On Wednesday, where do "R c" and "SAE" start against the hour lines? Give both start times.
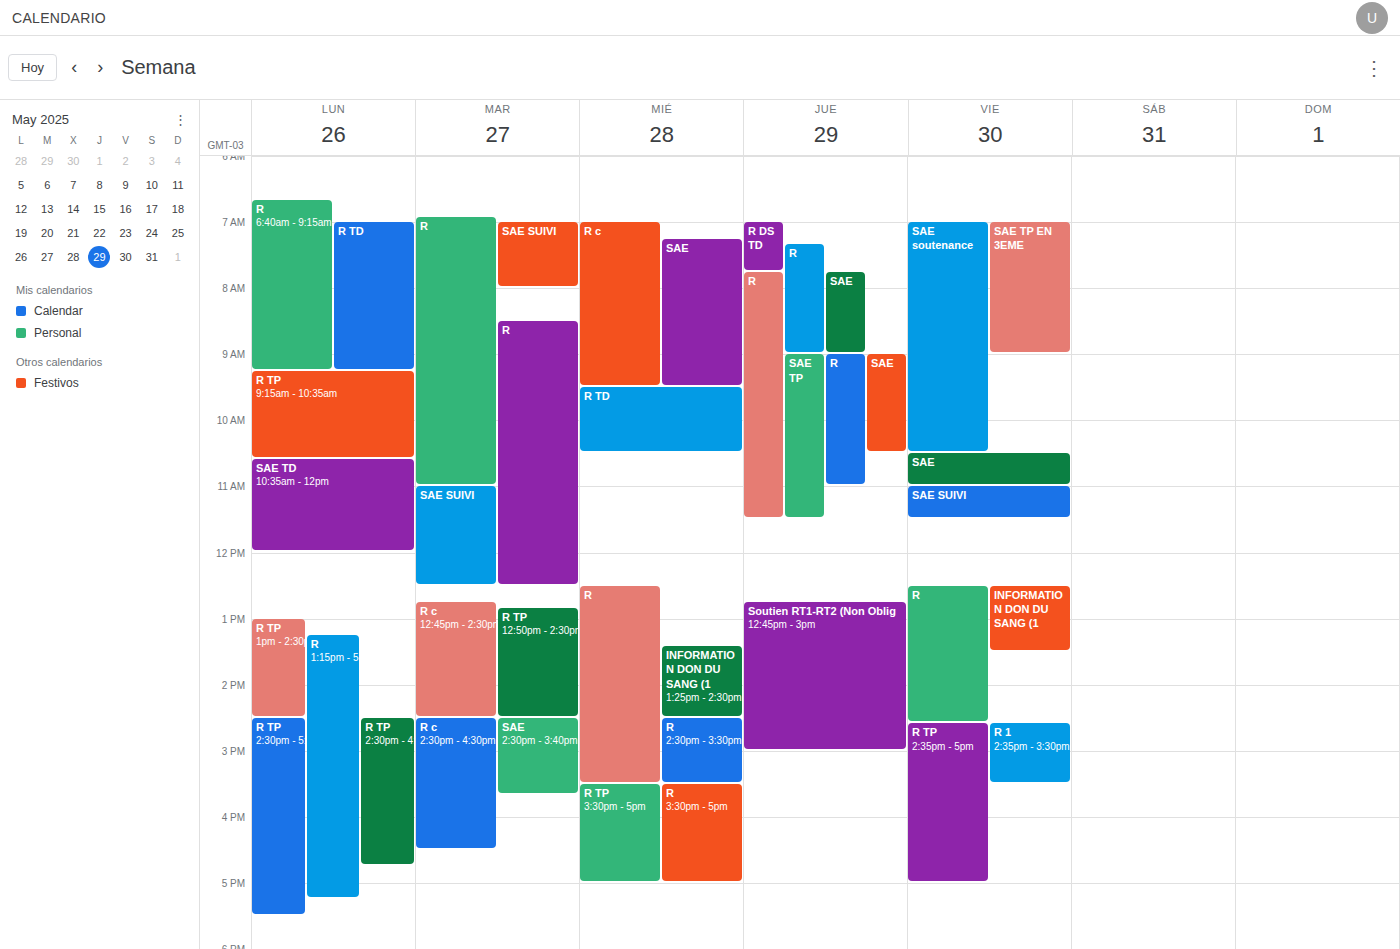
"R c": 7:00 AM, exactly on the 7 AM line. "SAE": 7:15 AM, neither: a quarter of the way from the 7 AM line to the 8 AM line.